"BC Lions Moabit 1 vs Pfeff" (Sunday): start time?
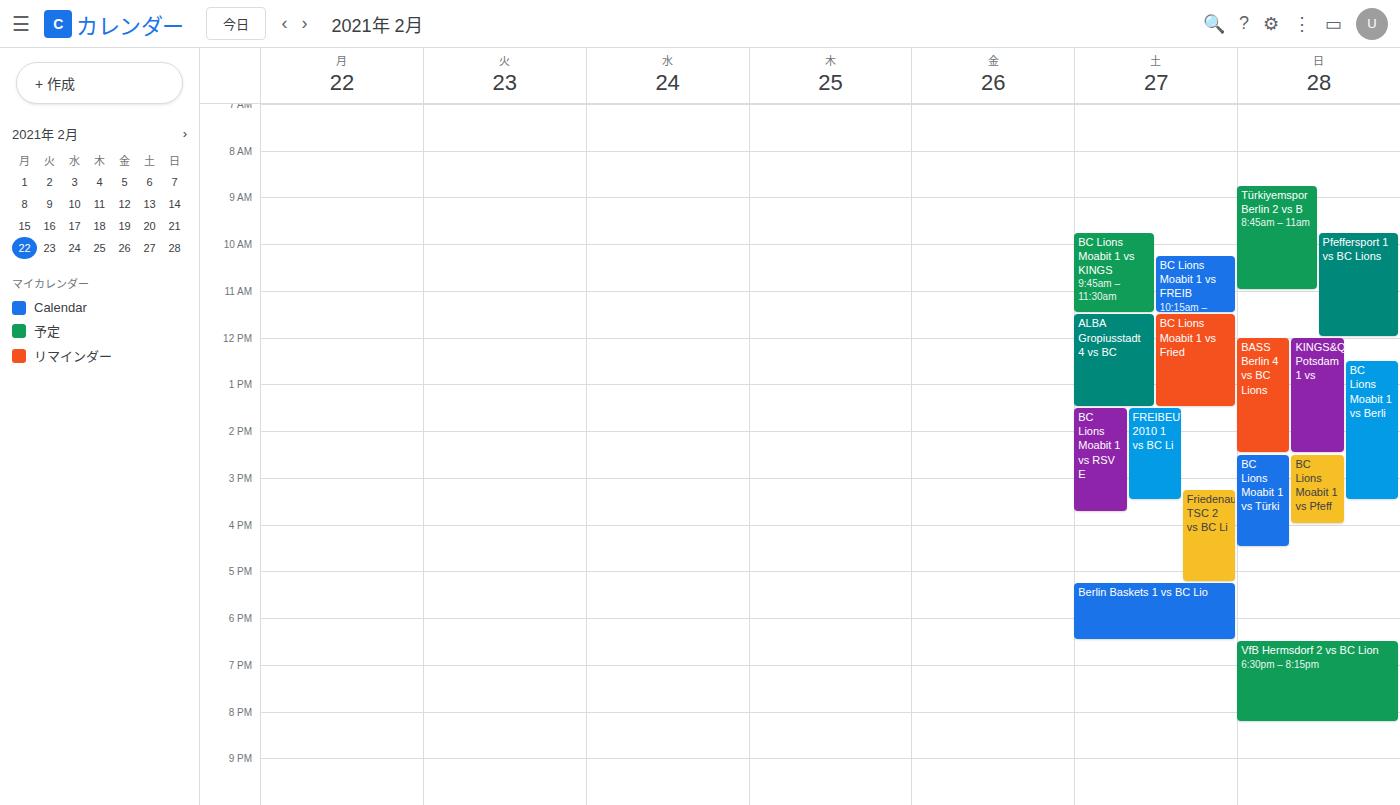
2:30 PM